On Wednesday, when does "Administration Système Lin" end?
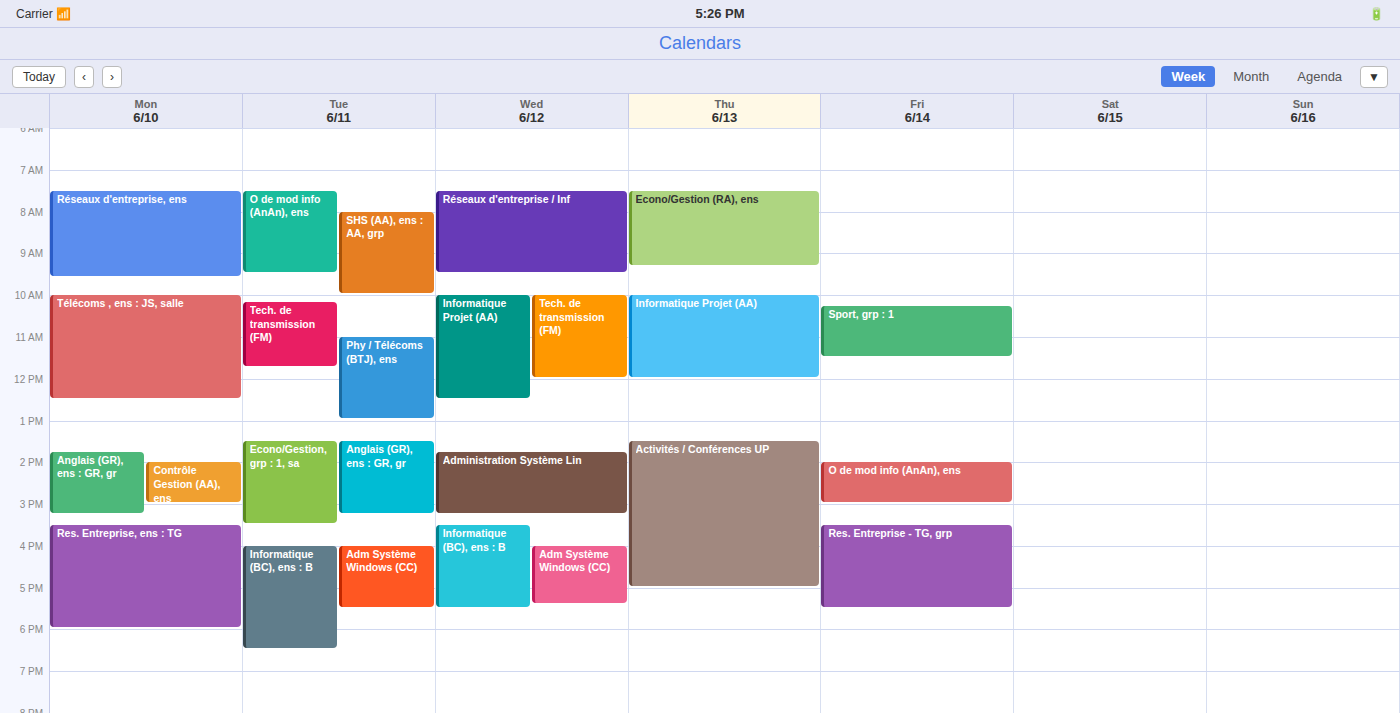
15:15